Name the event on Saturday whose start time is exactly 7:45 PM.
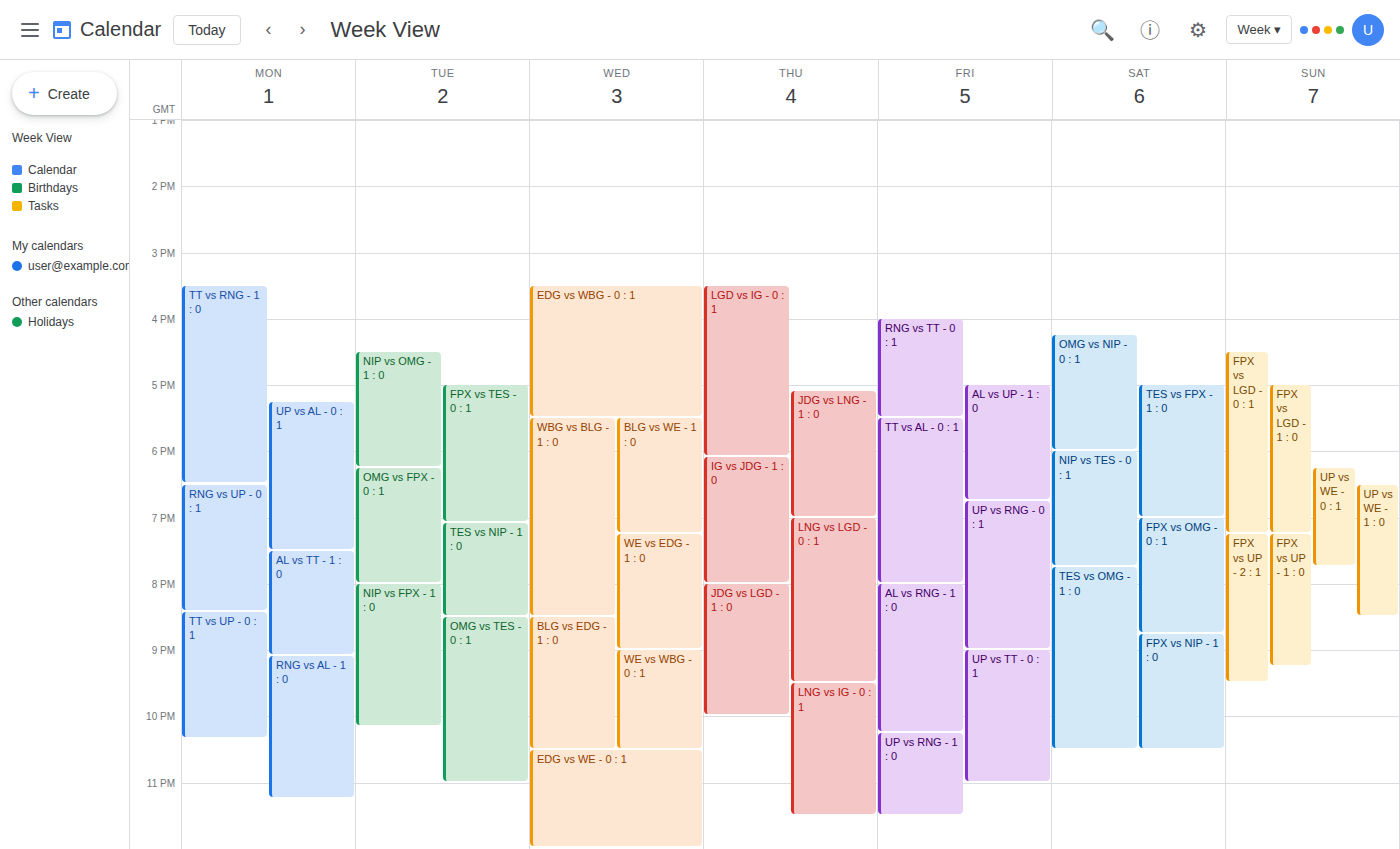
"TES vs OMG - 1 : 0"